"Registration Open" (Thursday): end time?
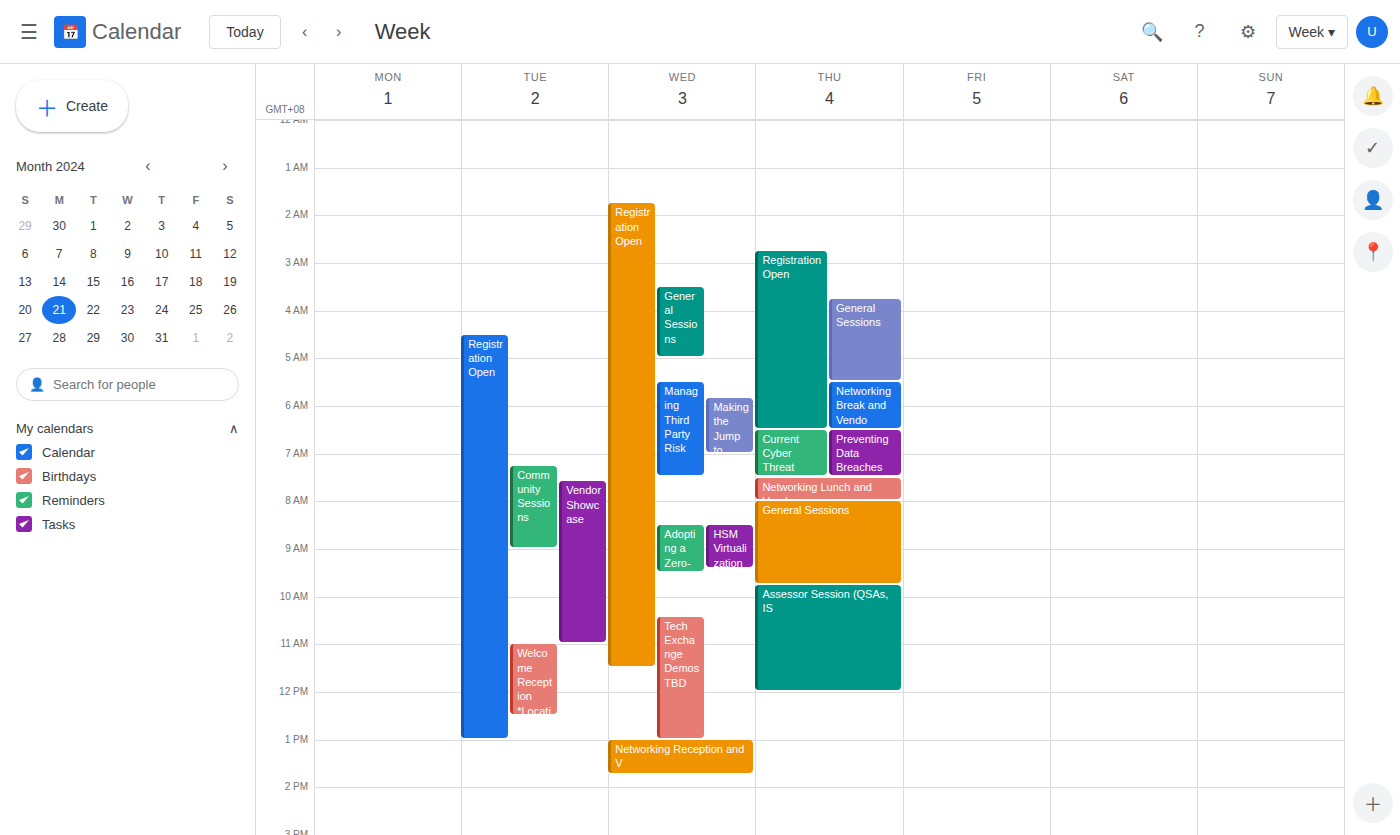
6:30 AM